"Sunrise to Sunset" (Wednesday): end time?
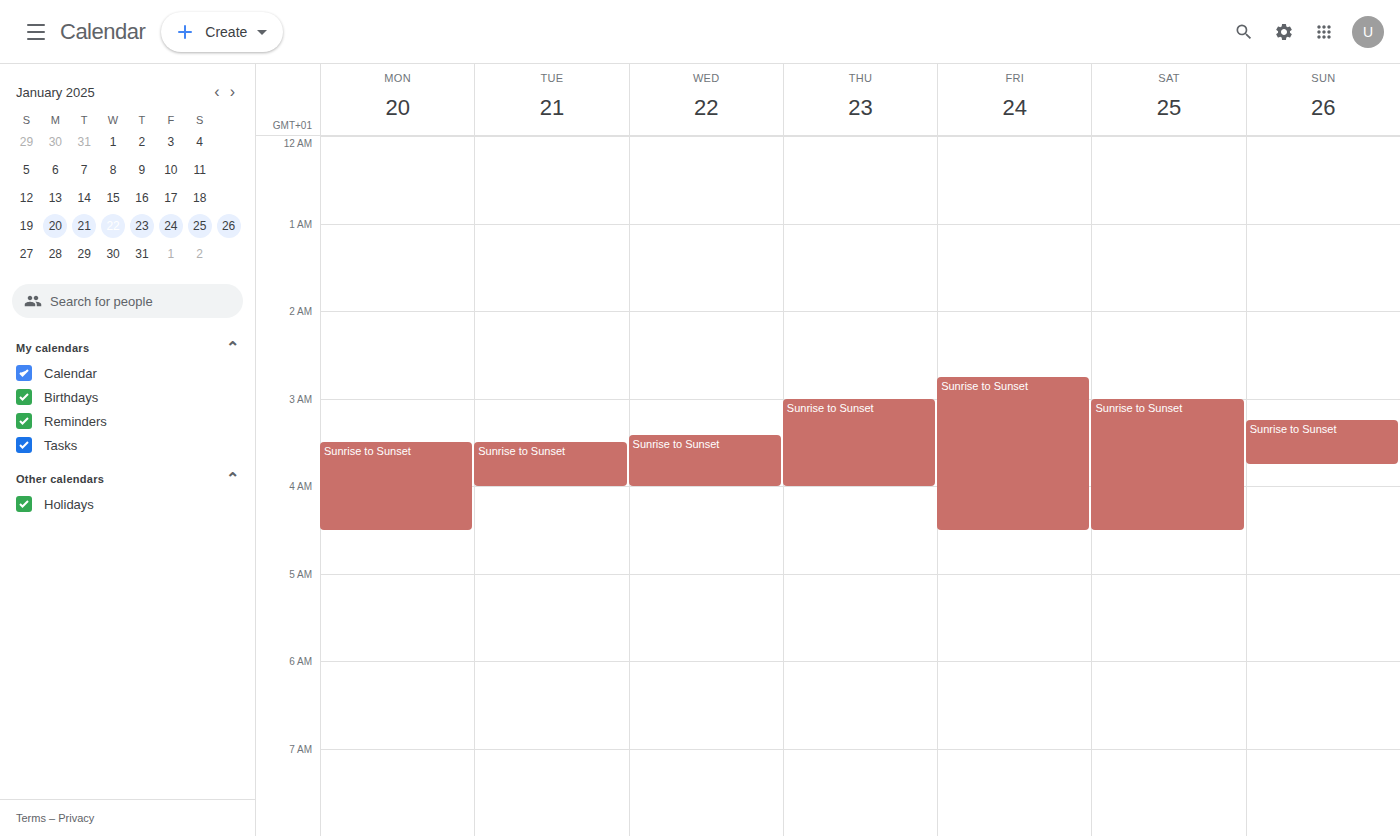
4:00 AM